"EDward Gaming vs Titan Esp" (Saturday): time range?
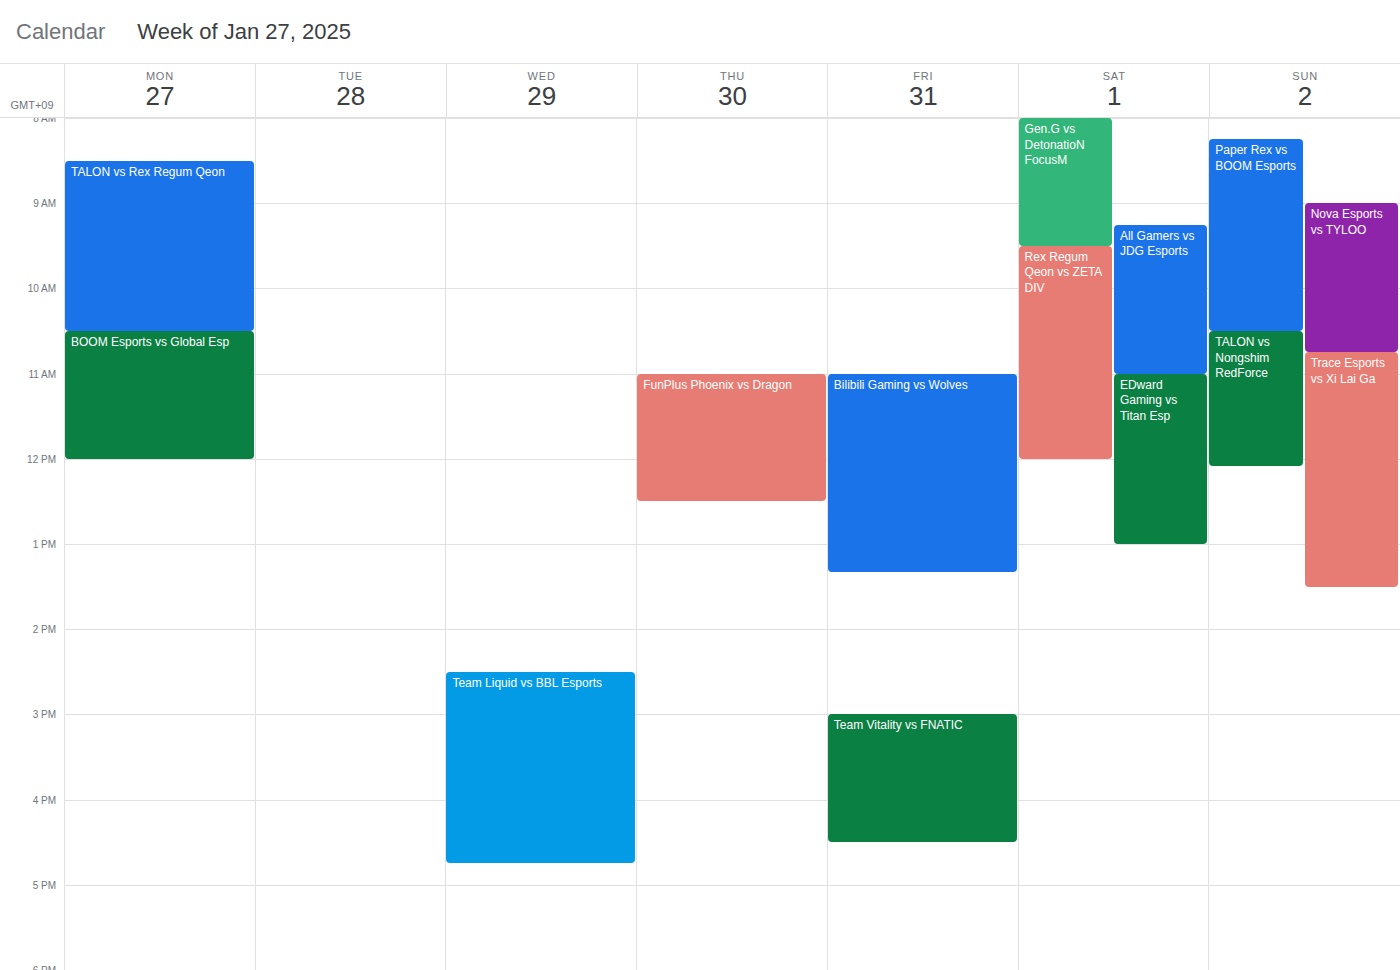
11:00 AM to 1:00 PM